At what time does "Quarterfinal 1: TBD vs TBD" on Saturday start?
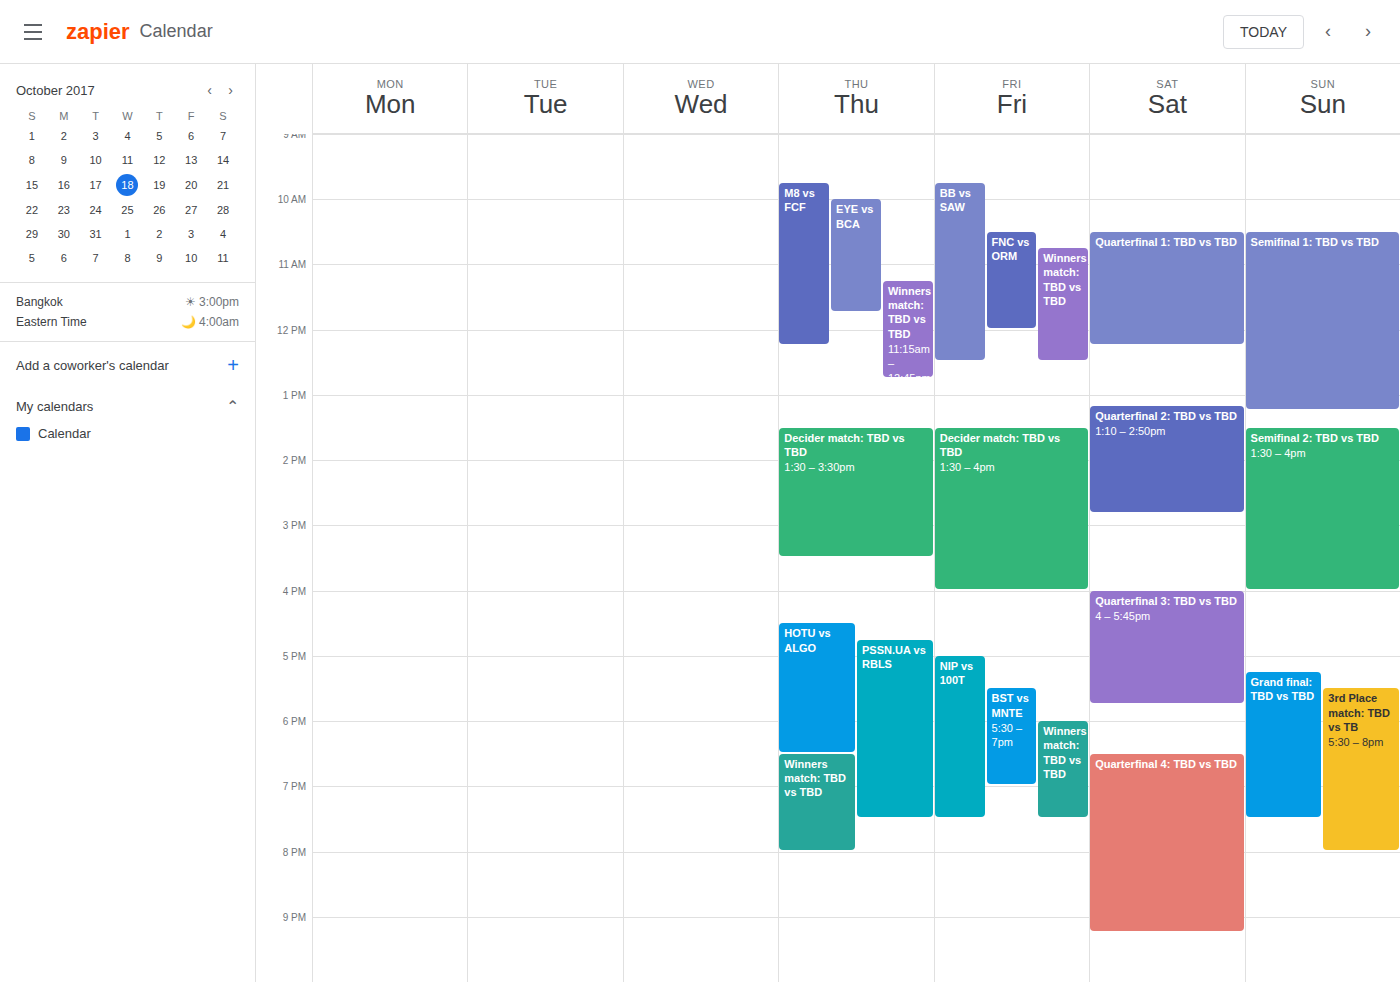
10:30 AM